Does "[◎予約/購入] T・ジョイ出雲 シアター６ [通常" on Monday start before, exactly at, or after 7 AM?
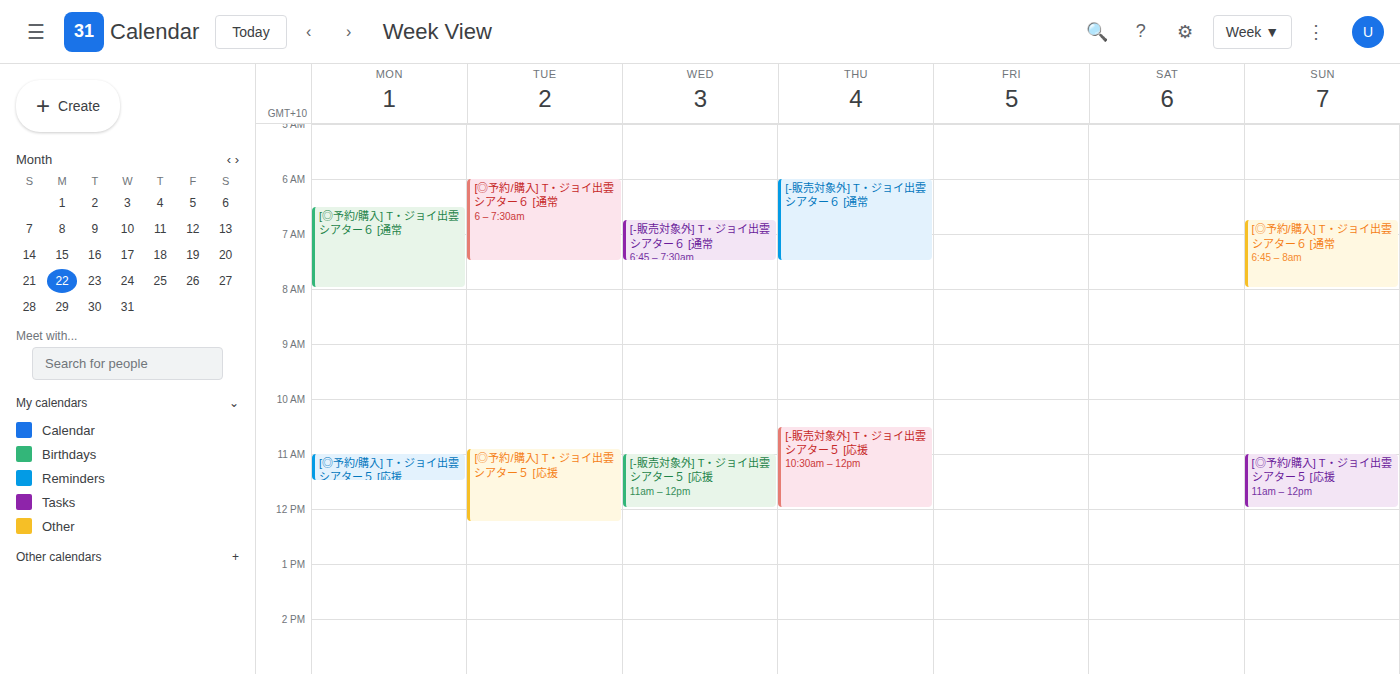
6:30 AM -- before 7 AM, 30 minutes above the 7 AM line.